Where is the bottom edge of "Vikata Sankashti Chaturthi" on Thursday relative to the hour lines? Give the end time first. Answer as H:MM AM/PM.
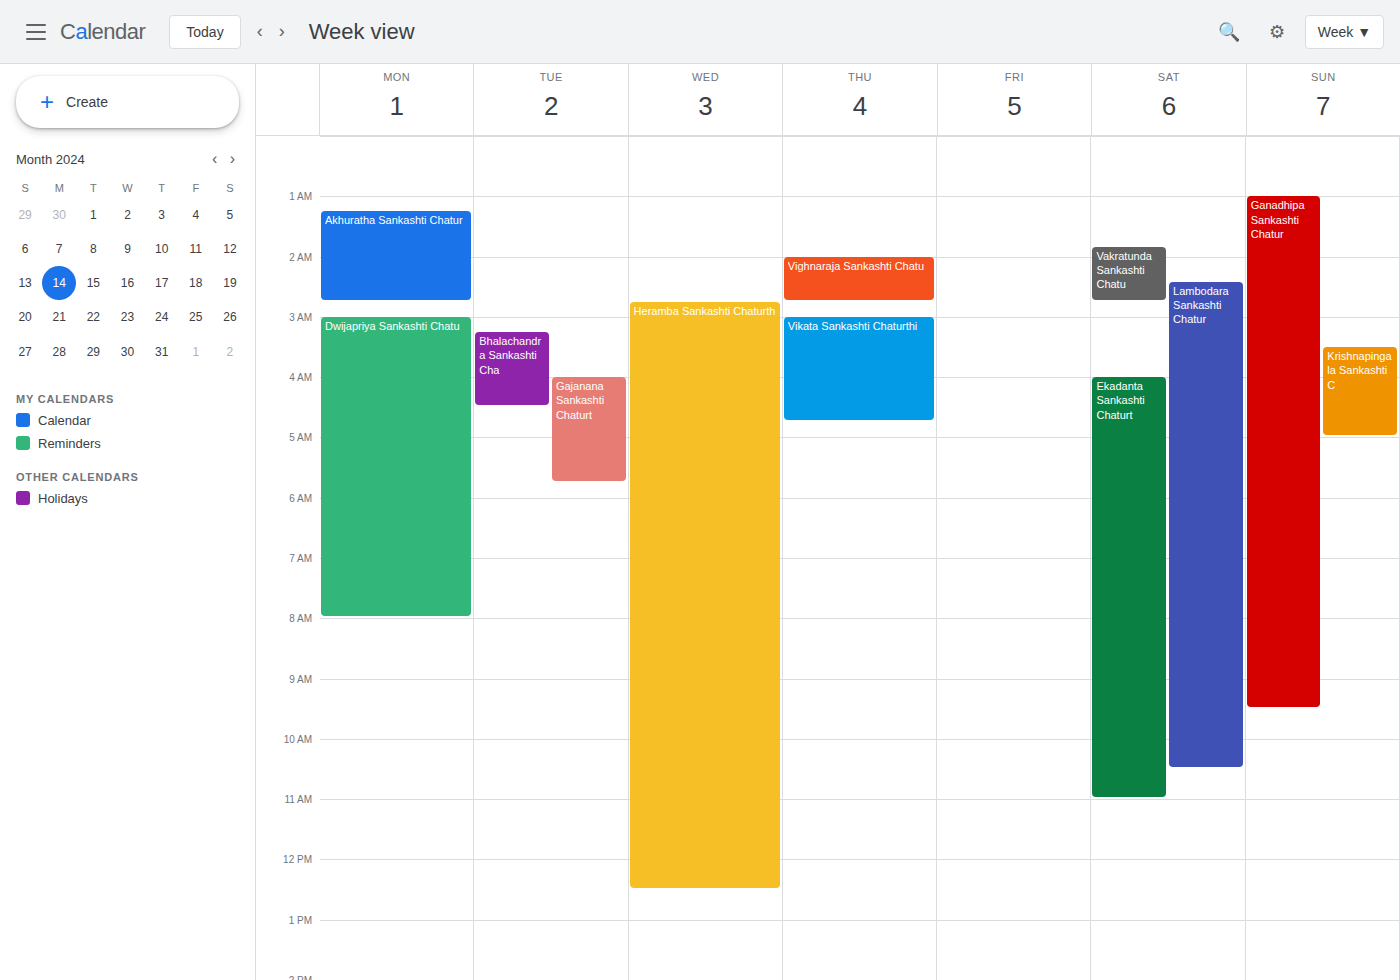
4:45 AM -- neither: three quarters of the way from the 4 AM line to the 5 AM line.